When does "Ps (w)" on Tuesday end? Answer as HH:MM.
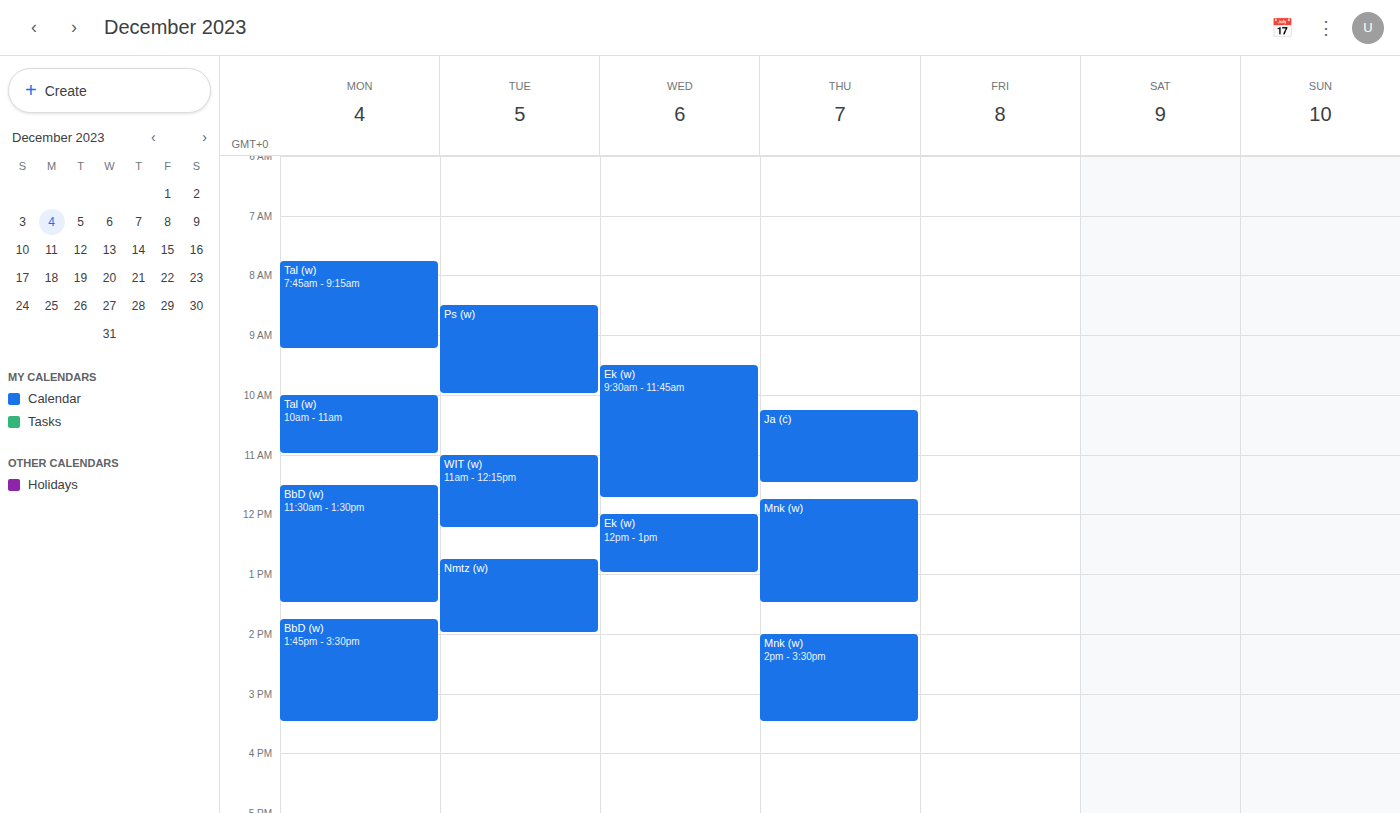
10:00